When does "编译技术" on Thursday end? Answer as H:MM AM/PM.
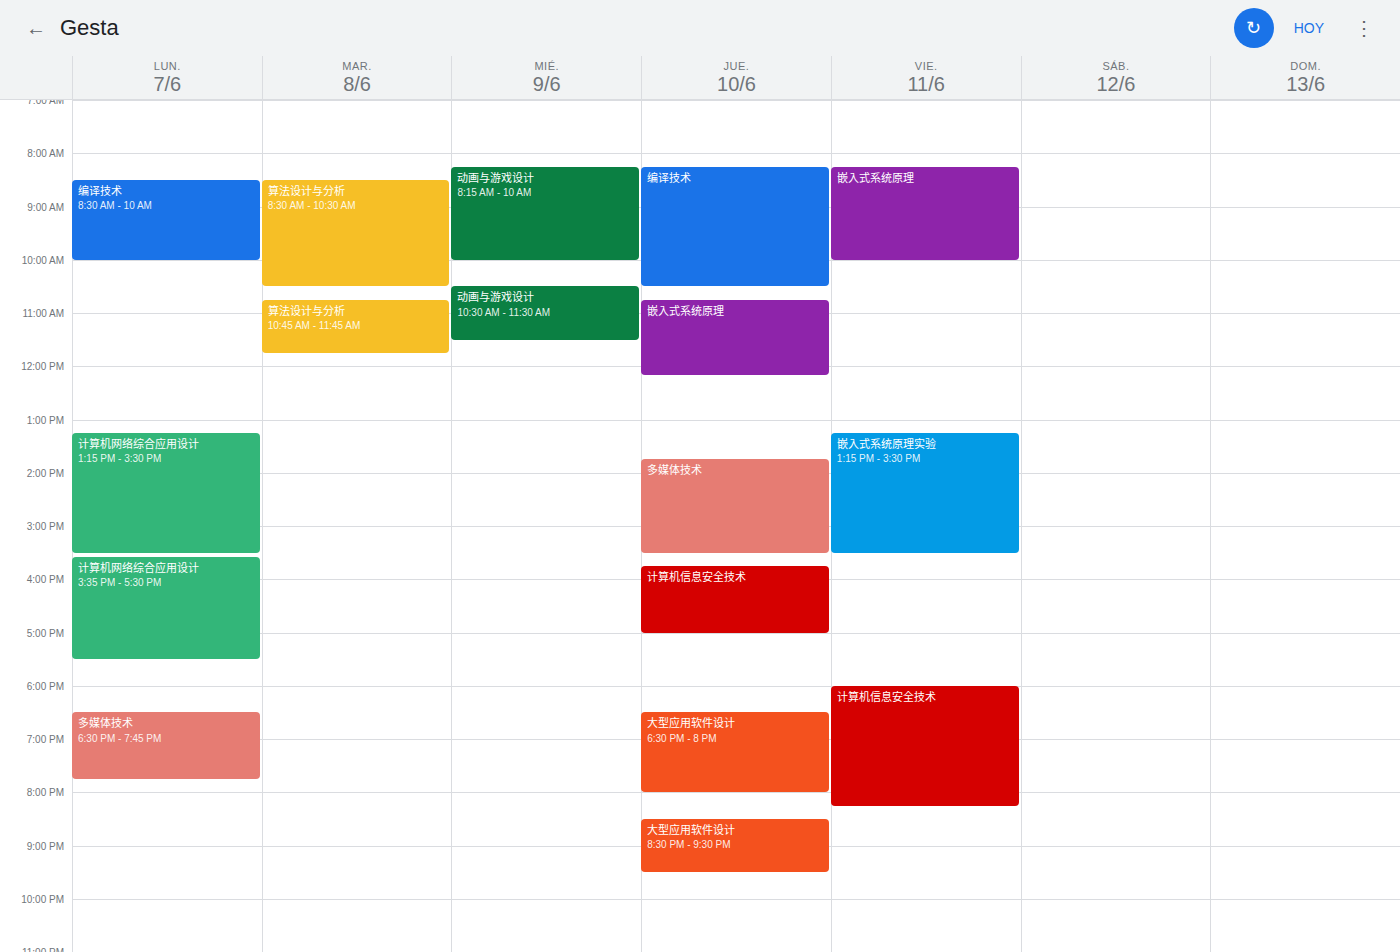
10:30 AM